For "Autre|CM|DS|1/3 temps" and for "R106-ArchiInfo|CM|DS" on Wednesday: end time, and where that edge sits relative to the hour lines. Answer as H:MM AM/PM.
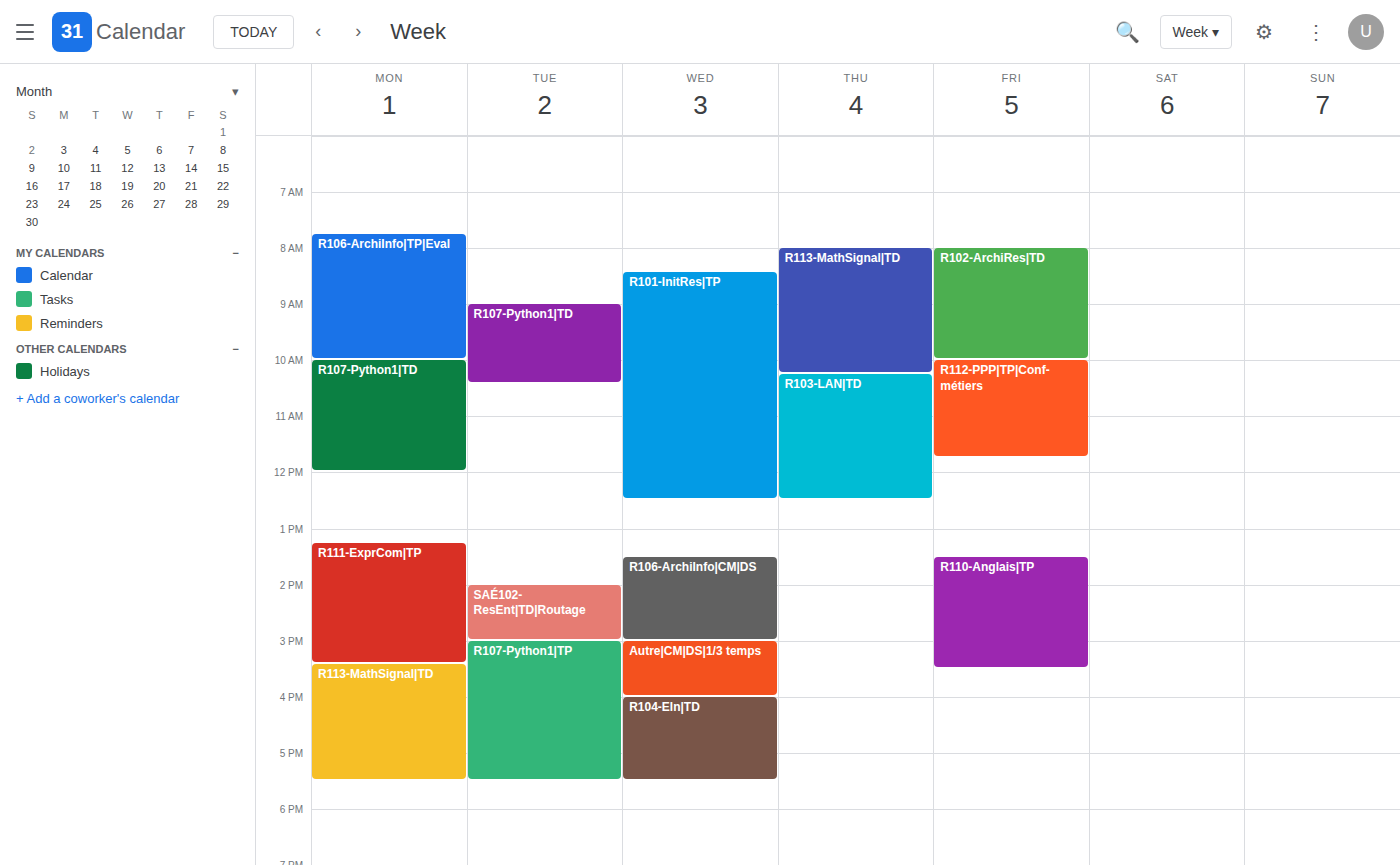
"Autre|CM|DS|1/3 temps": 4:00 PM, exactly on the 4 PM line. "R106-ArchiInfo|CM|DS": 3:00 PM, exactly on the 3 PM line.